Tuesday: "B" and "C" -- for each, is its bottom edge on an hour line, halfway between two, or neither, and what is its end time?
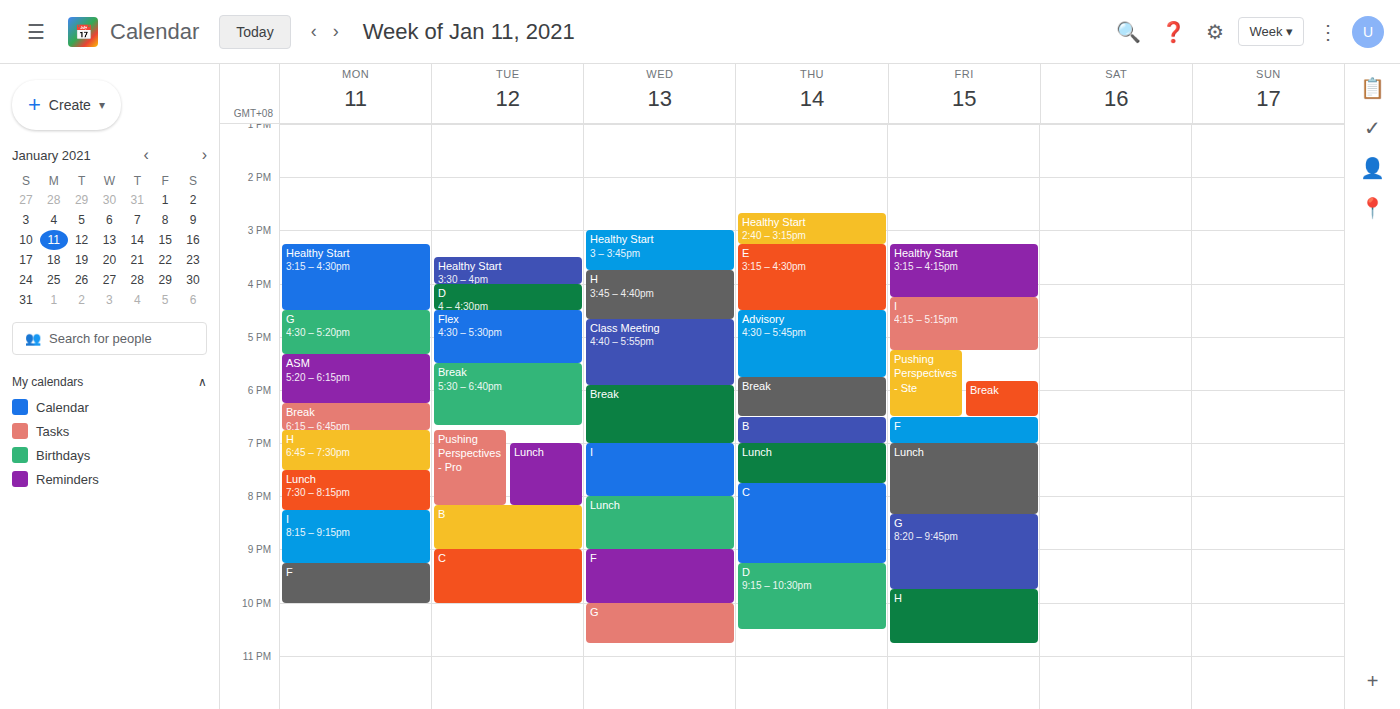
"B": 21:00, exactly on the 21:00 line. "C": 22:00, exactly on the 22:00 line.